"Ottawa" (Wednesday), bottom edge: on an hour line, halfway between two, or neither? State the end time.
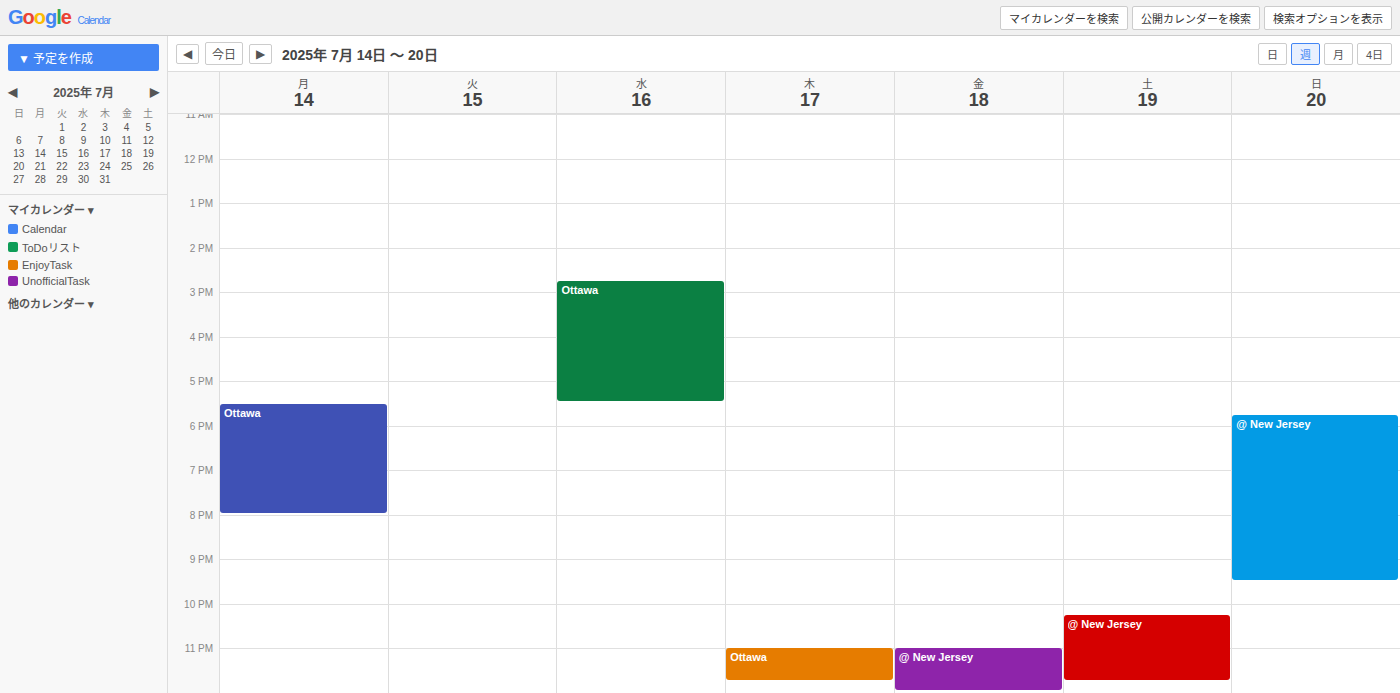
17:30 -- halfway between the 17:00 and 18:00 lines.